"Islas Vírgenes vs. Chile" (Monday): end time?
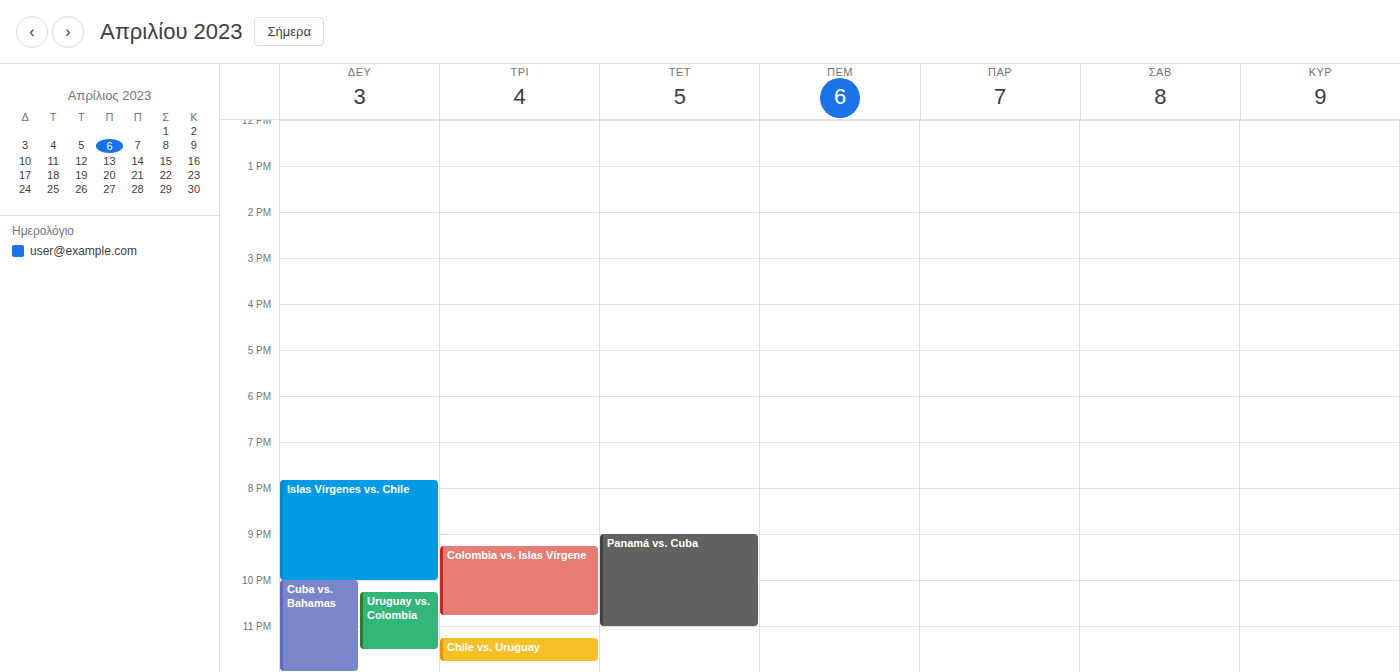
10:00 PM